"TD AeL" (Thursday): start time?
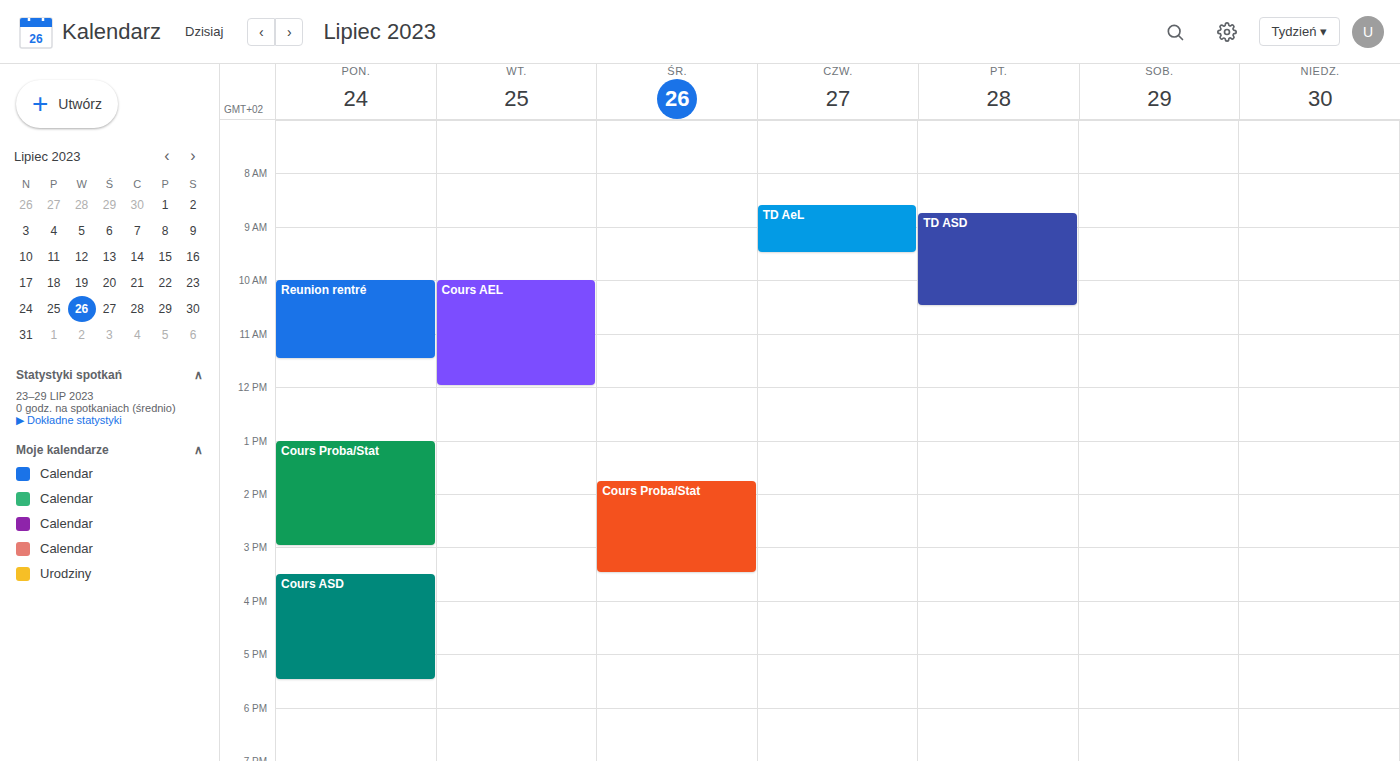
08:35